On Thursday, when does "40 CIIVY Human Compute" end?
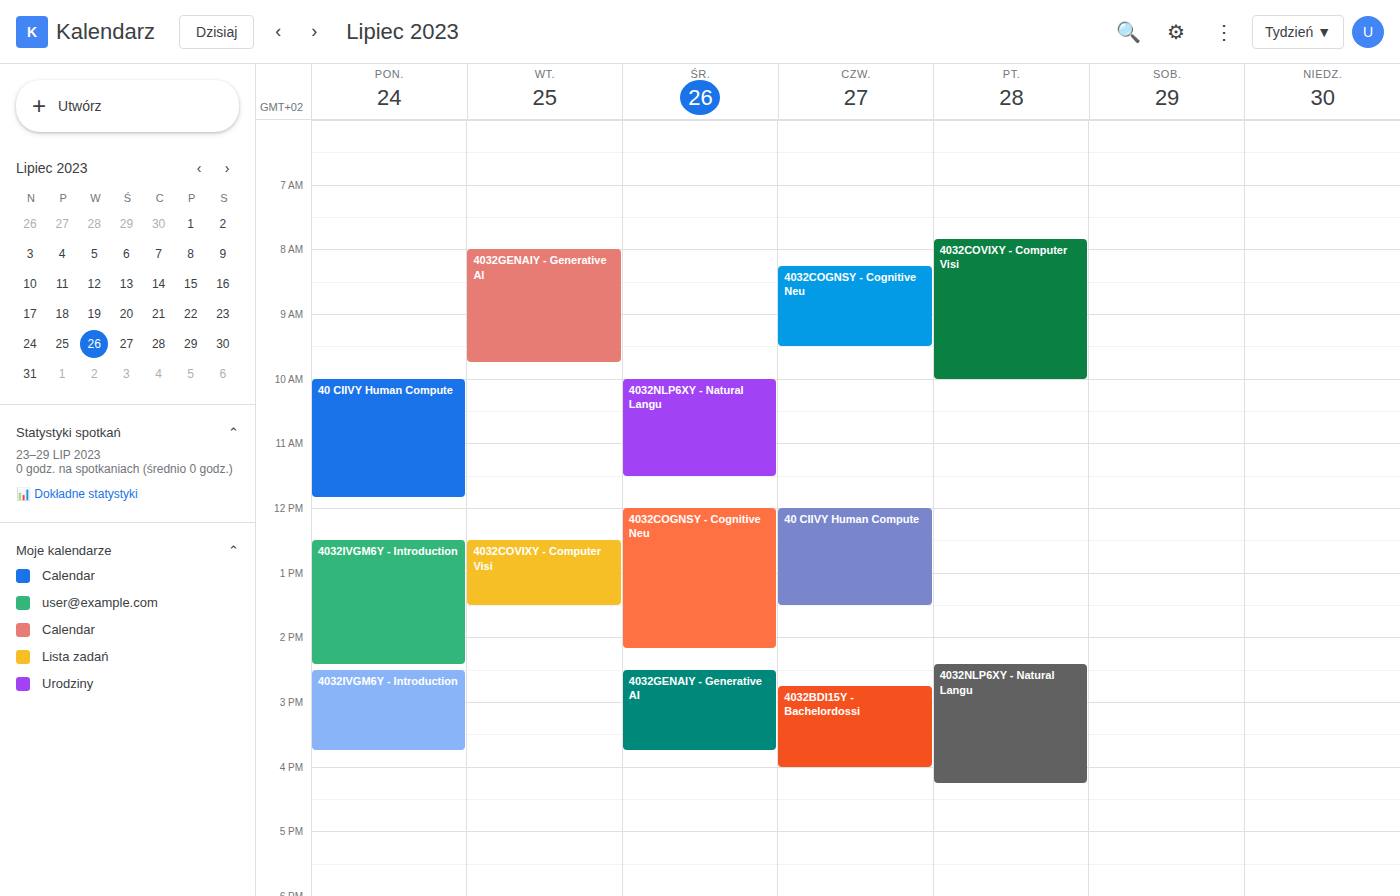
1:30 PM